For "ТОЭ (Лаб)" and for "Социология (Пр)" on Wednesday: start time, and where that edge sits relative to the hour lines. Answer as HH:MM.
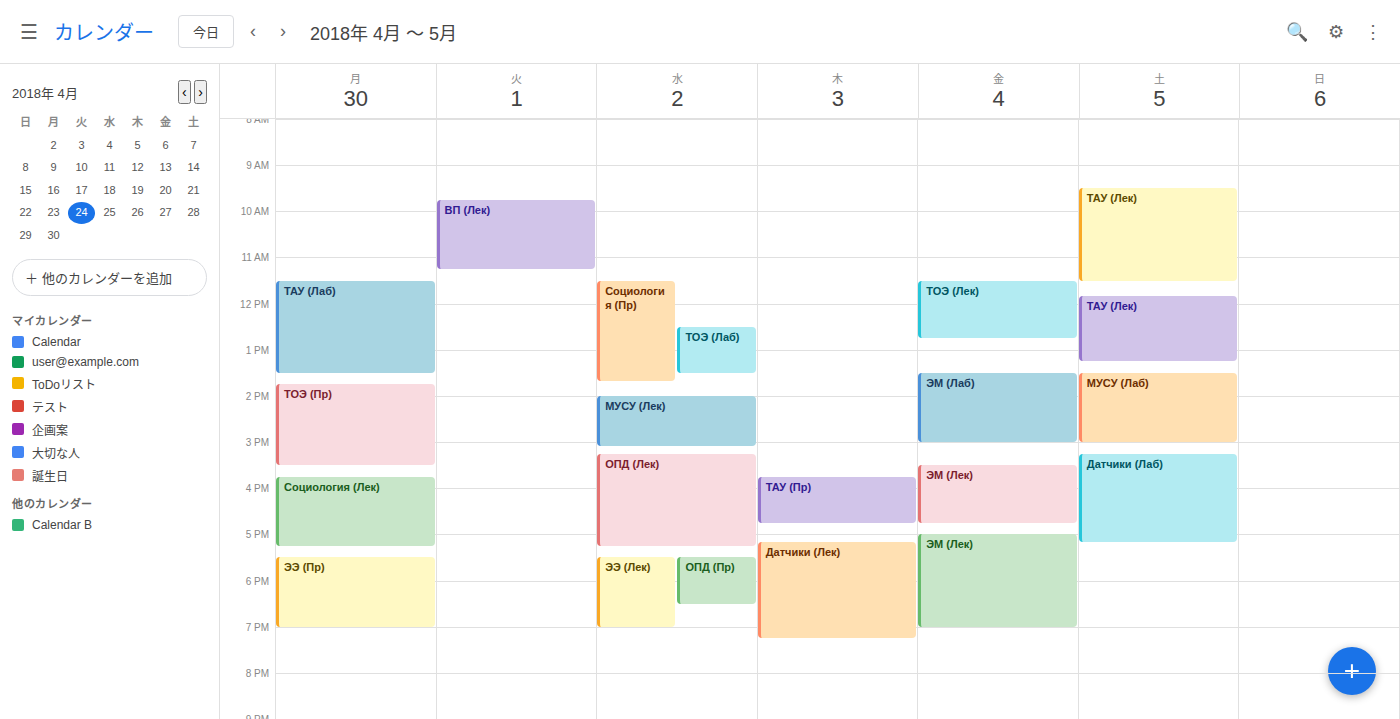
"ТОЭ (Лаб)": 12:30, halfway between the 12:00 and 13:00 lines. "Социология (Пр)": 11:30, halfway between the 11:00 and 12:00 lines.